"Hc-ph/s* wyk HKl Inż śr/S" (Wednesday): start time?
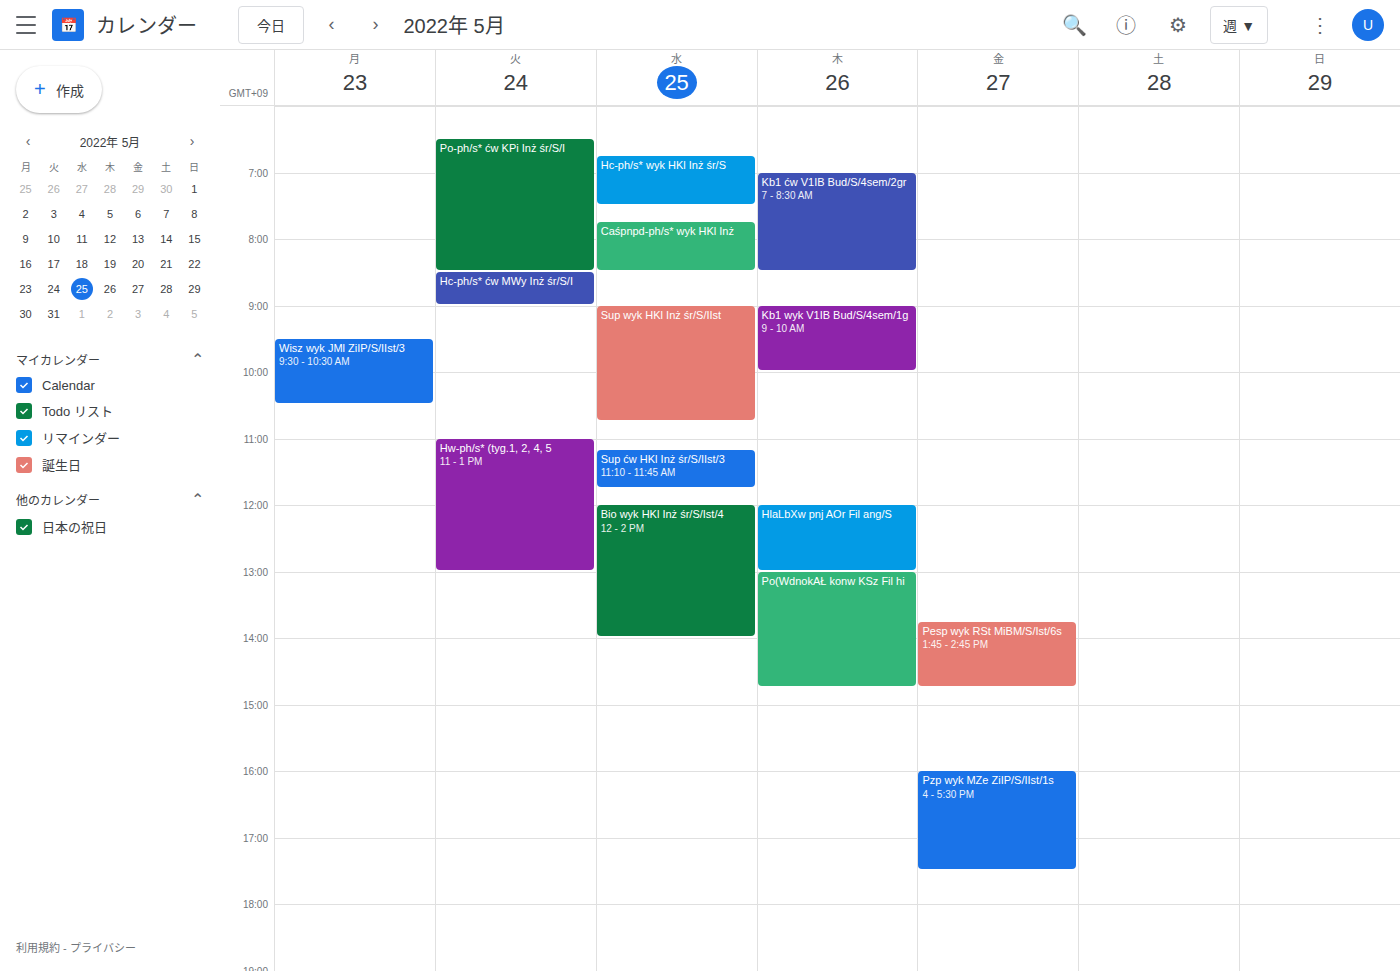
06:45